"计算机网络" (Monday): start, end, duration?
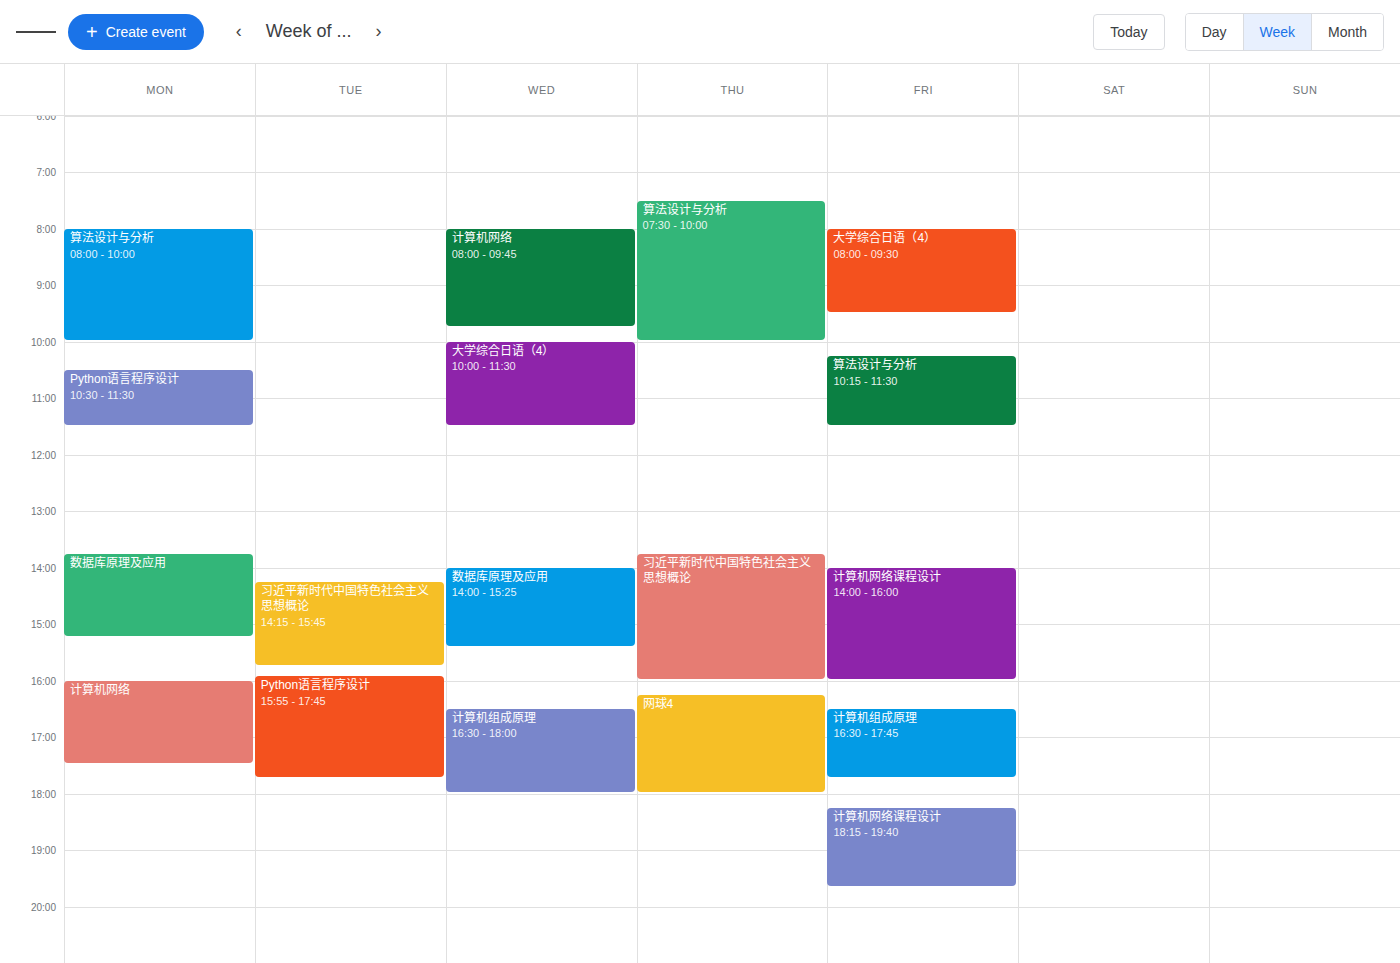
4:00 PM to 5:30 PM, 1 hour 30 minutes